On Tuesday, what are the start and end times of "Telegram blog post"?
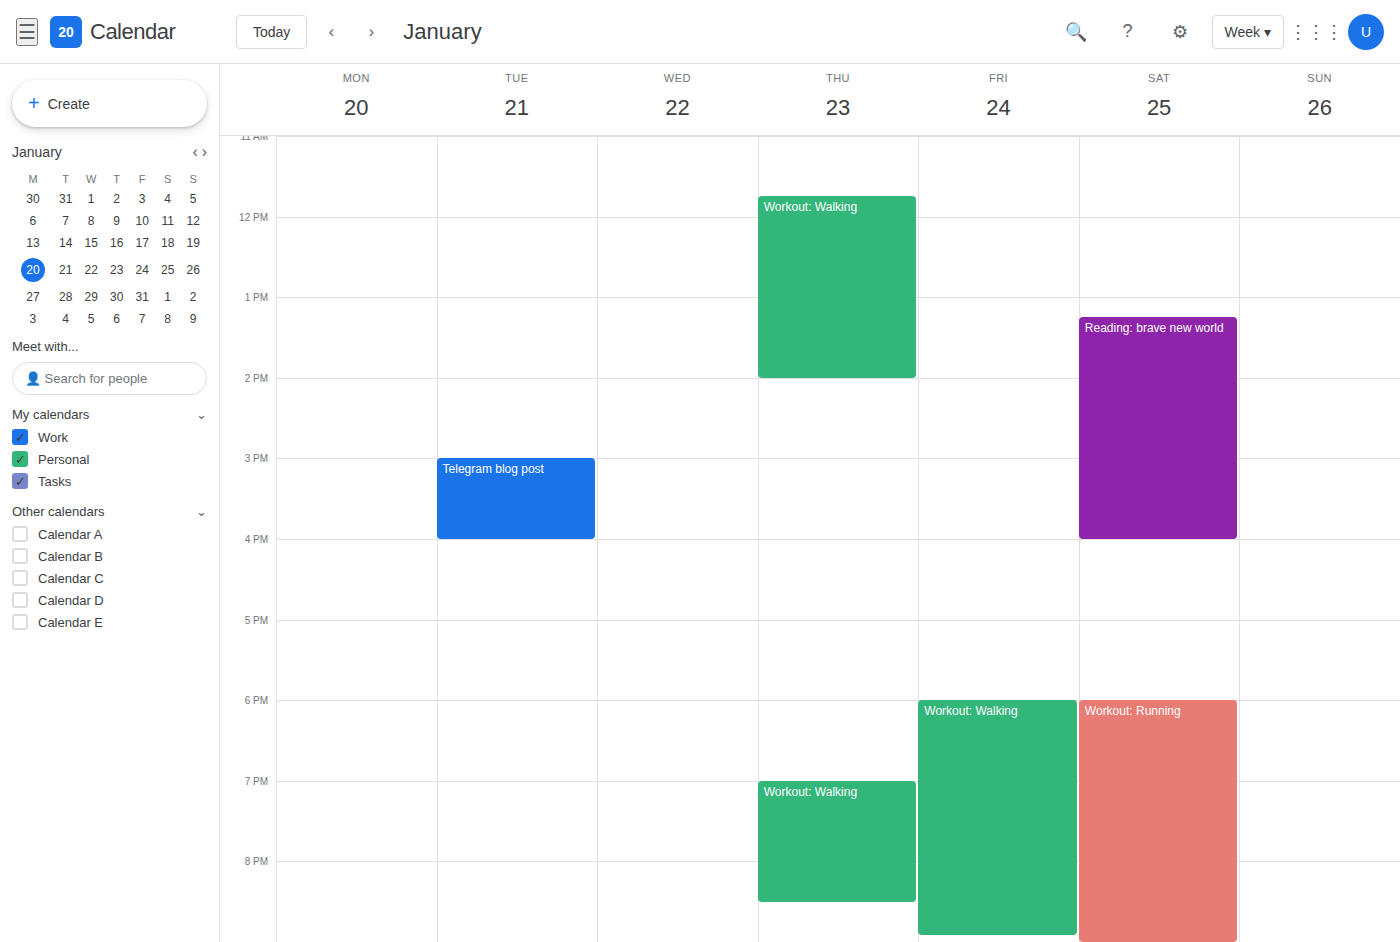
3:00 PM to 4:00 PM